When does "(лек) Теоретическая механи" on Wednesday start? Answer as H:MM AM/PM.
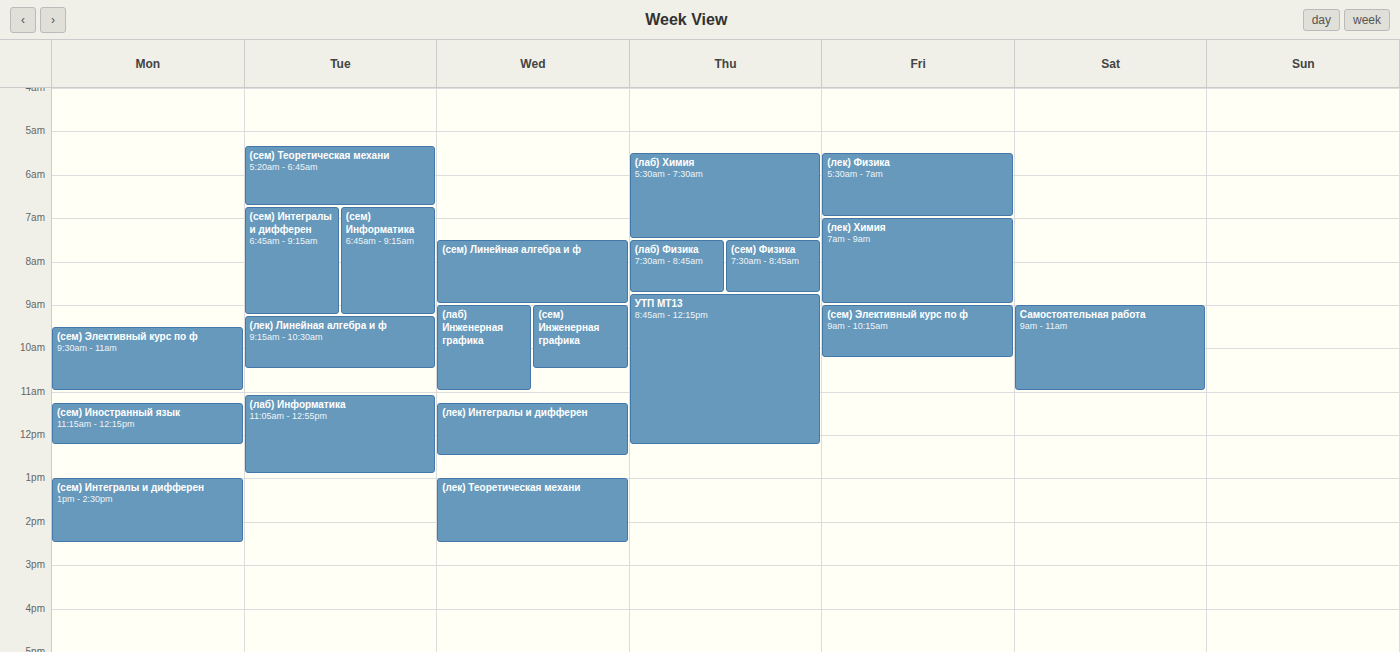
1:00 PM